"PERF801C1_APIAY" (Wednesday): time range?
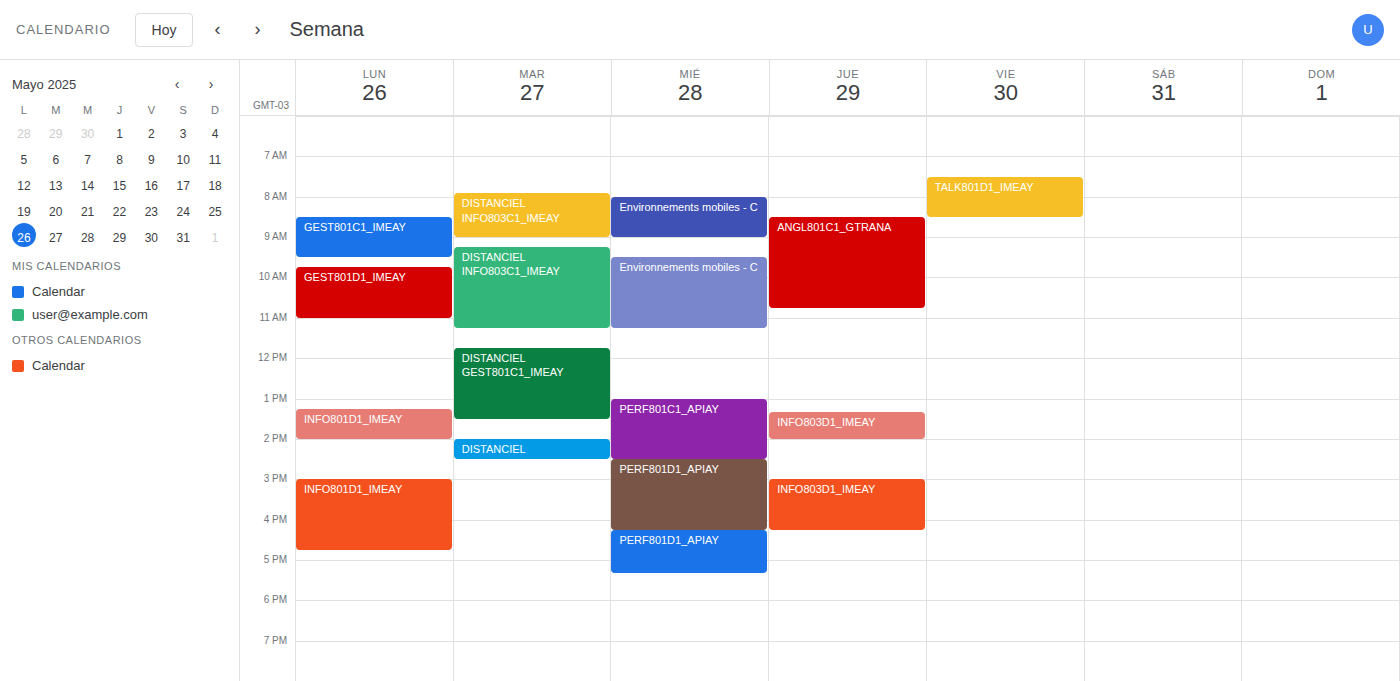
1:00 PM to 2:30 PM